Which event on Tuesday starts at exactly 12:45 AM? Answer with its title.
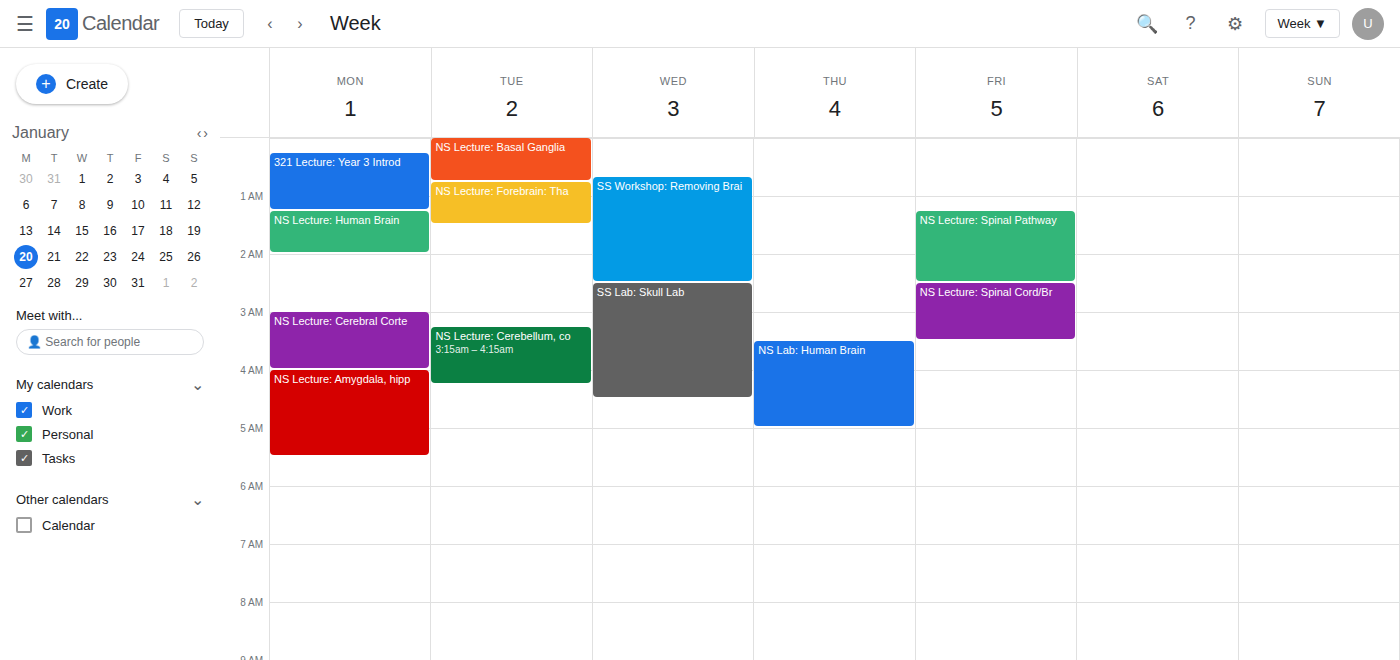
"NS Lecture: Forebrain: Tha"